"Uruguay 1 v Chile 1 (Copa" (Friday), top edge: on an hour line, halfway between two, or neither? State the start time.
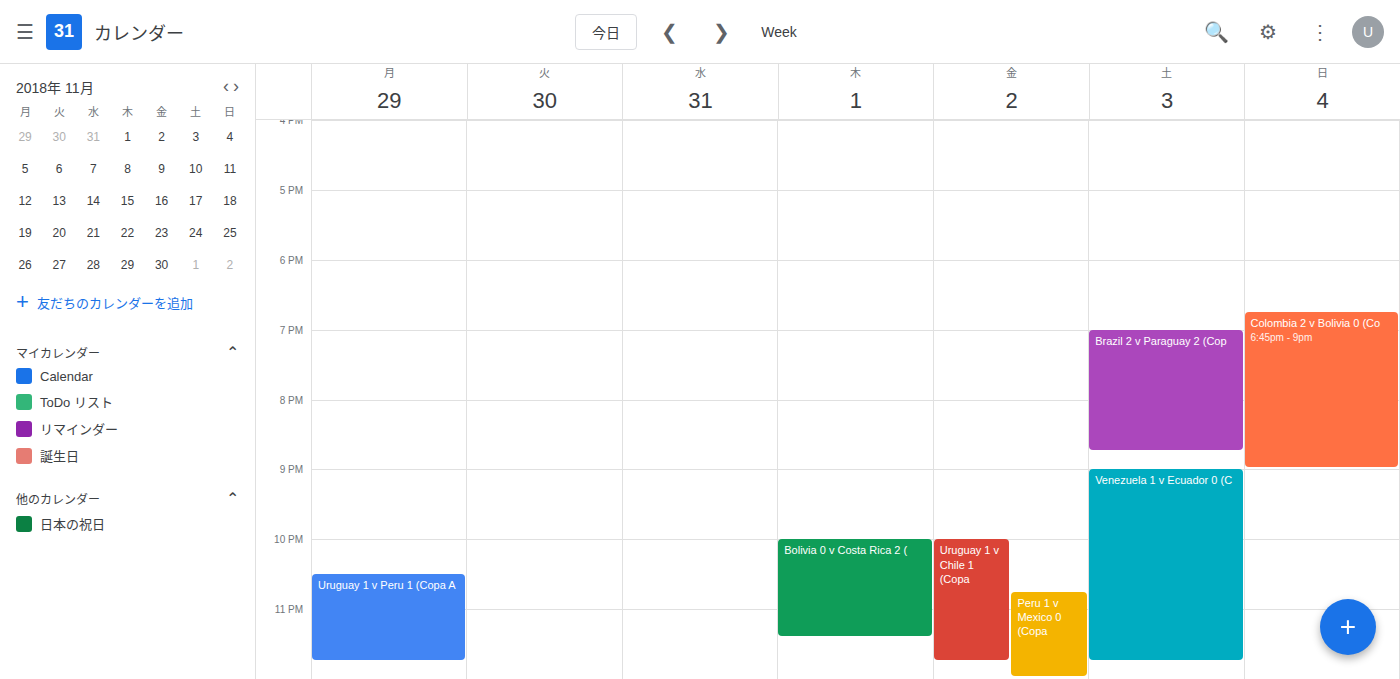
10:00 PM -- exactly on the 10 PM line.